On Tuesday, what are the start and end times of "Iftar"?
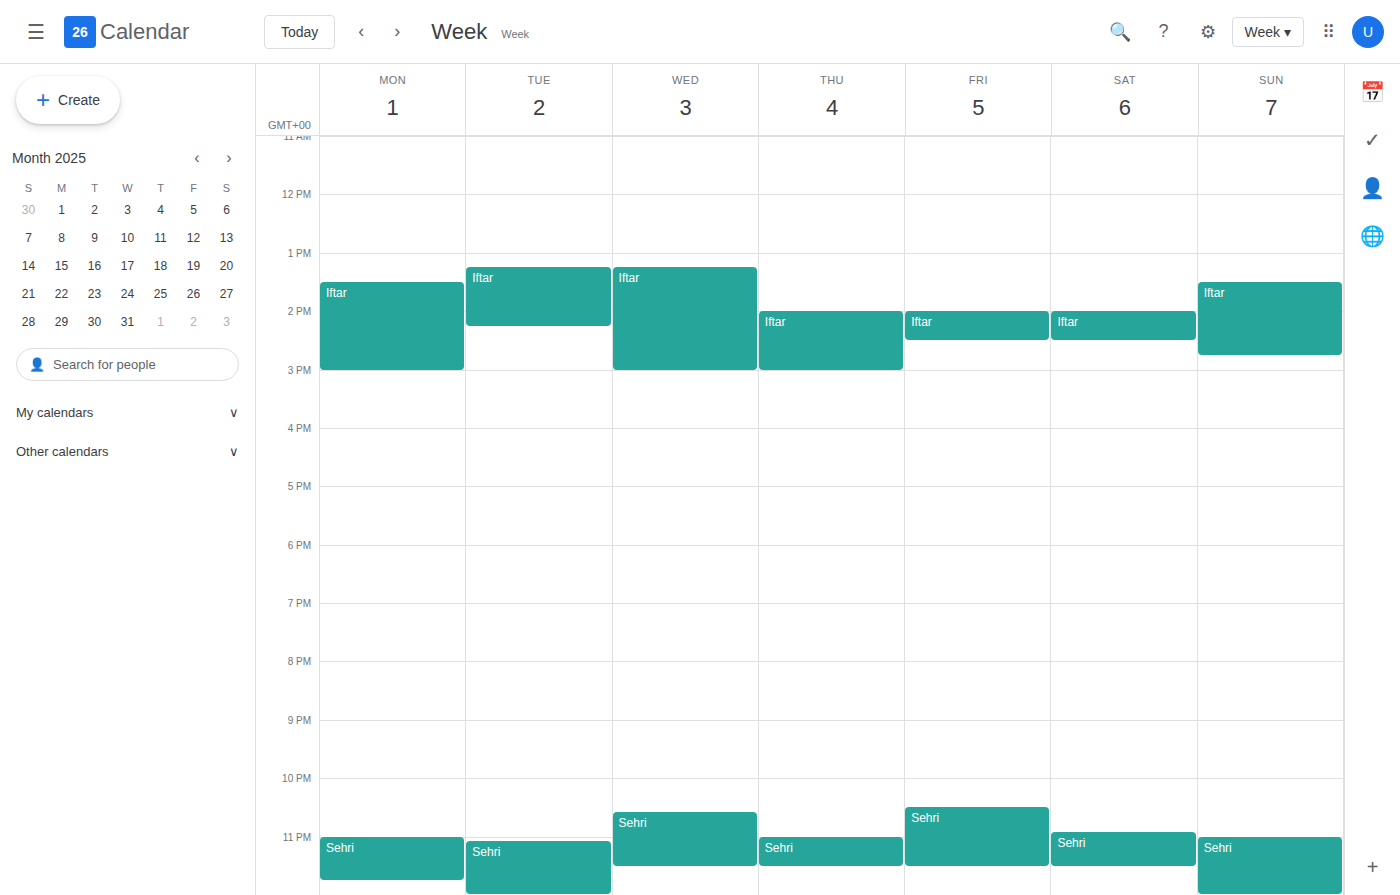
1:15 PM to 2:15 PM